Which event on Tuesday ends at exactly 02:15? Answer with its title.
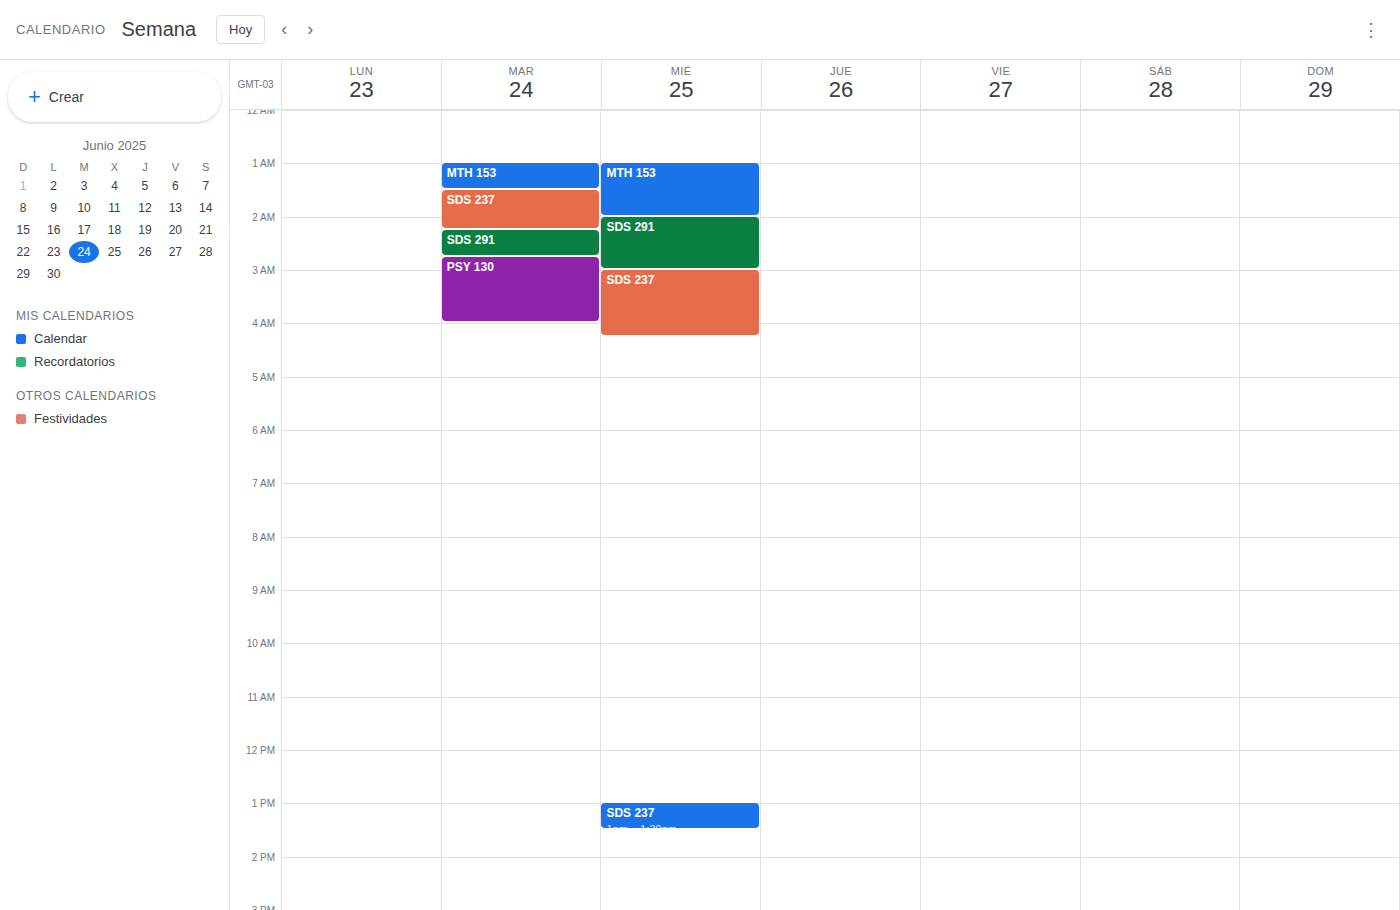
"SDS 237"